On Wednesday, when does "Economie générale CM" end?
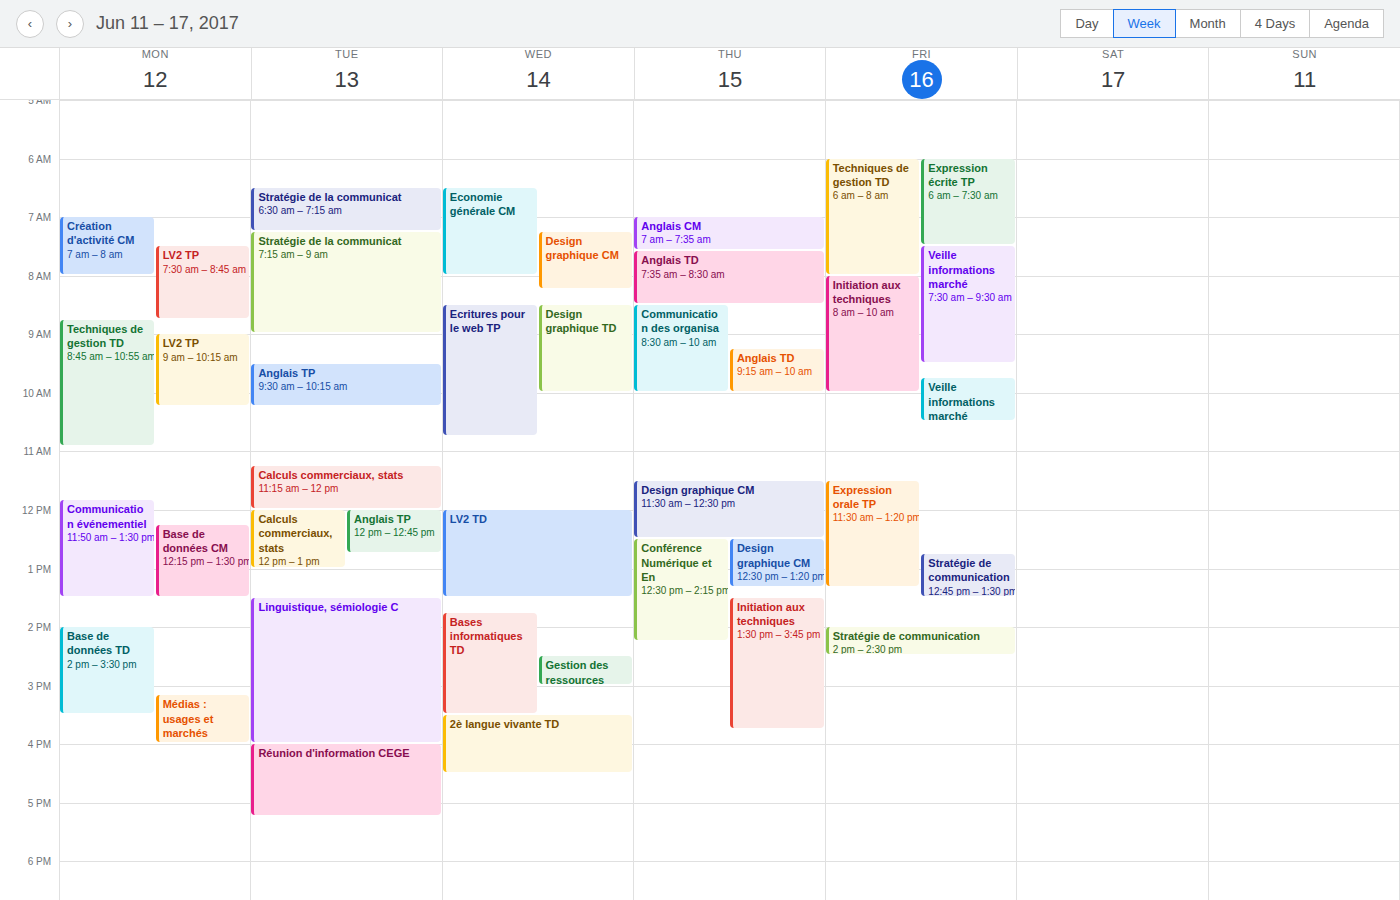
8:00 AM